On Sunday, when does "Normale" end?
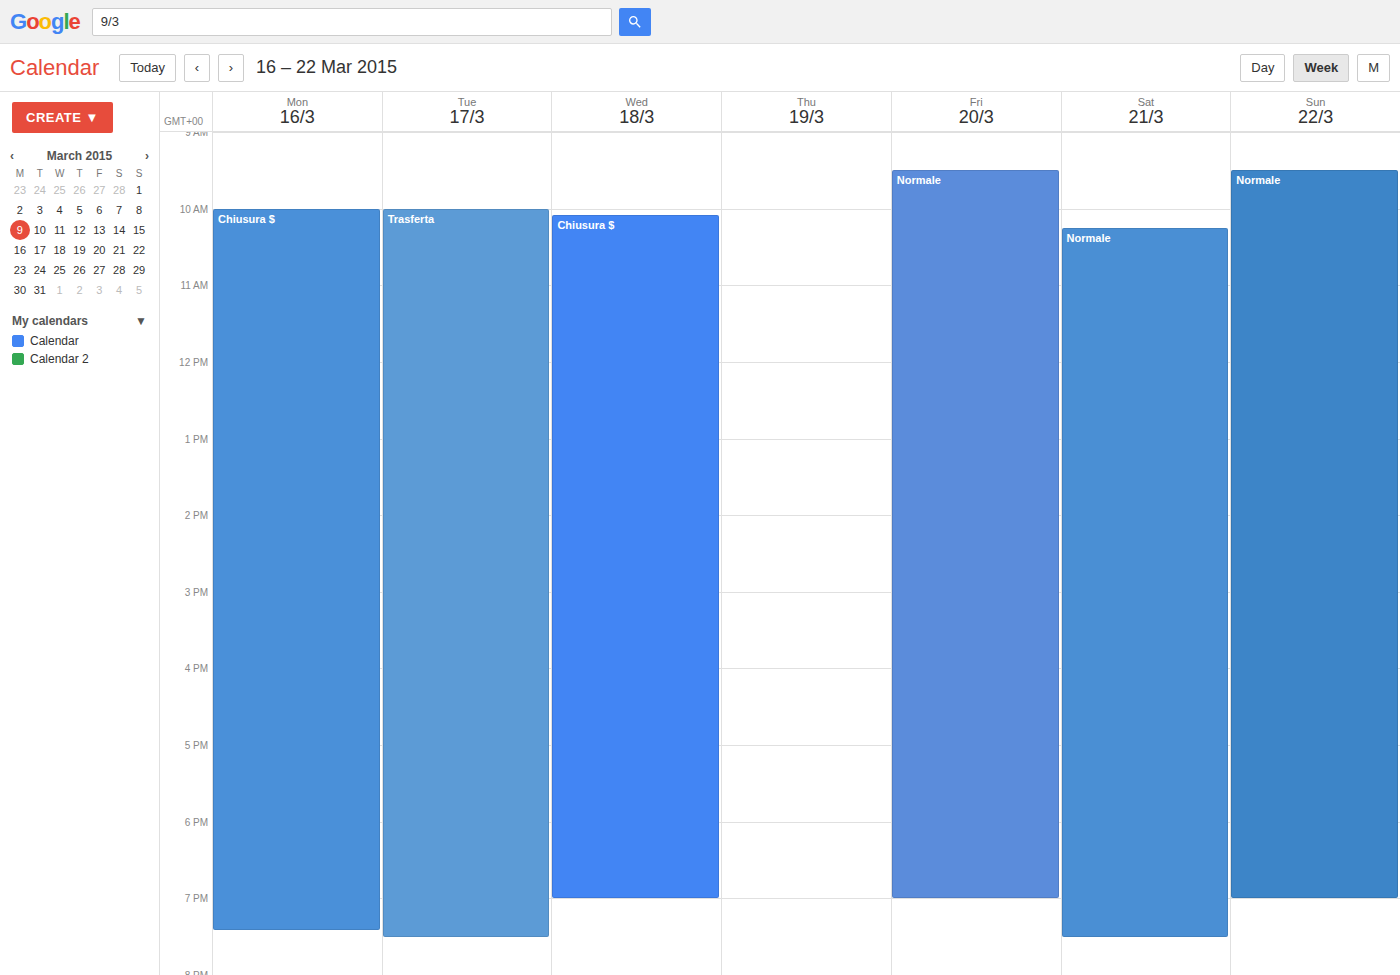
7:00 PM